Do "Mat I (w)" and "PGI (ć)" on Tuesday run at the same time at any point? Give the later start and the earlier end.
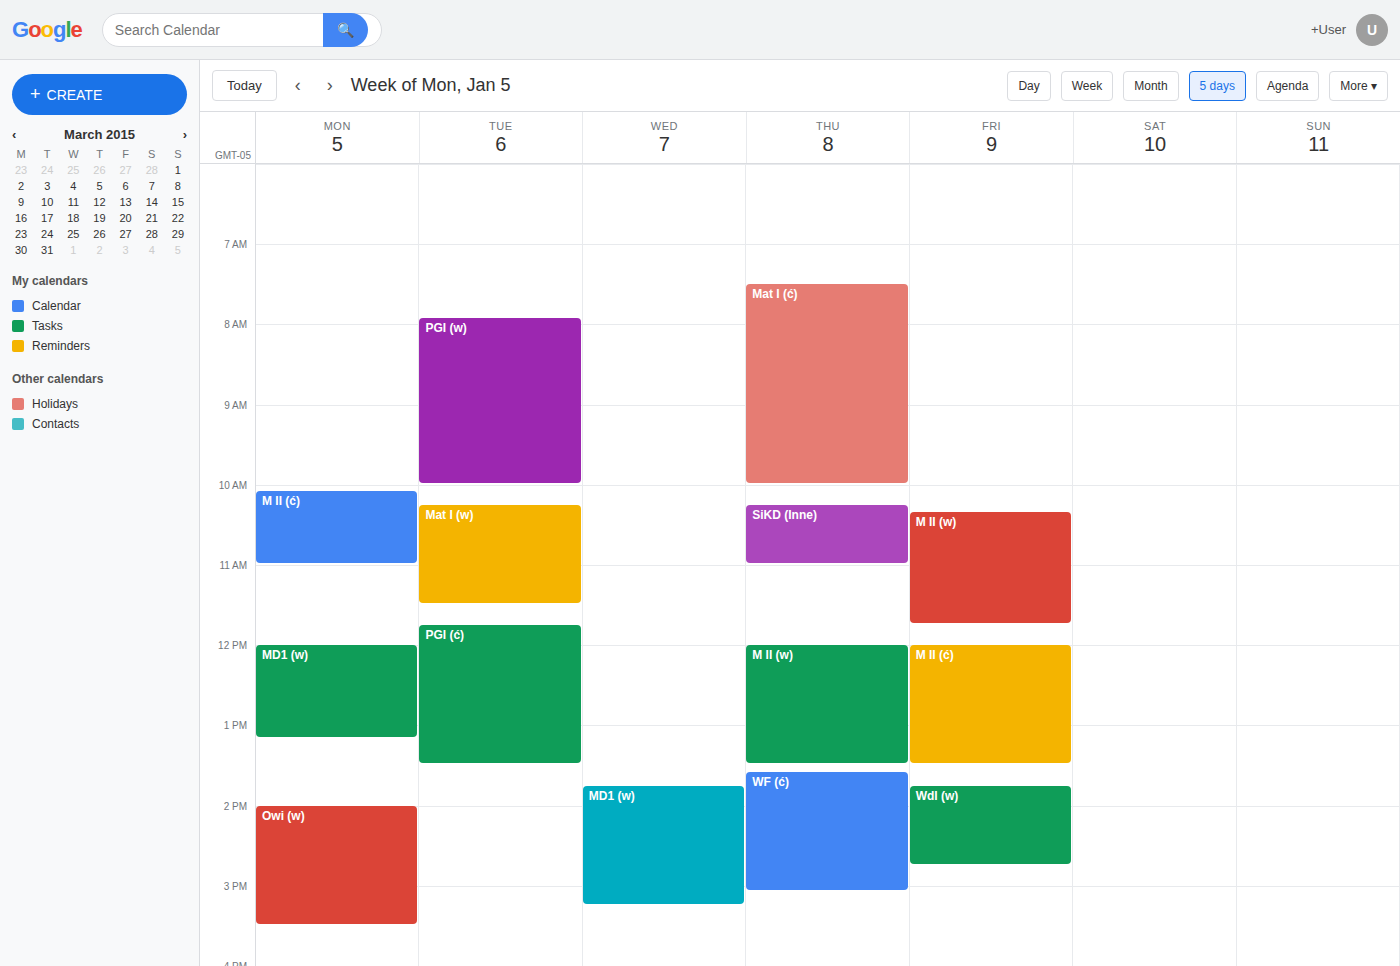
"Mat I (w)" ends at 11:30 AM and "PGI (ć)" starts at 11:45 AM -- no overlap.